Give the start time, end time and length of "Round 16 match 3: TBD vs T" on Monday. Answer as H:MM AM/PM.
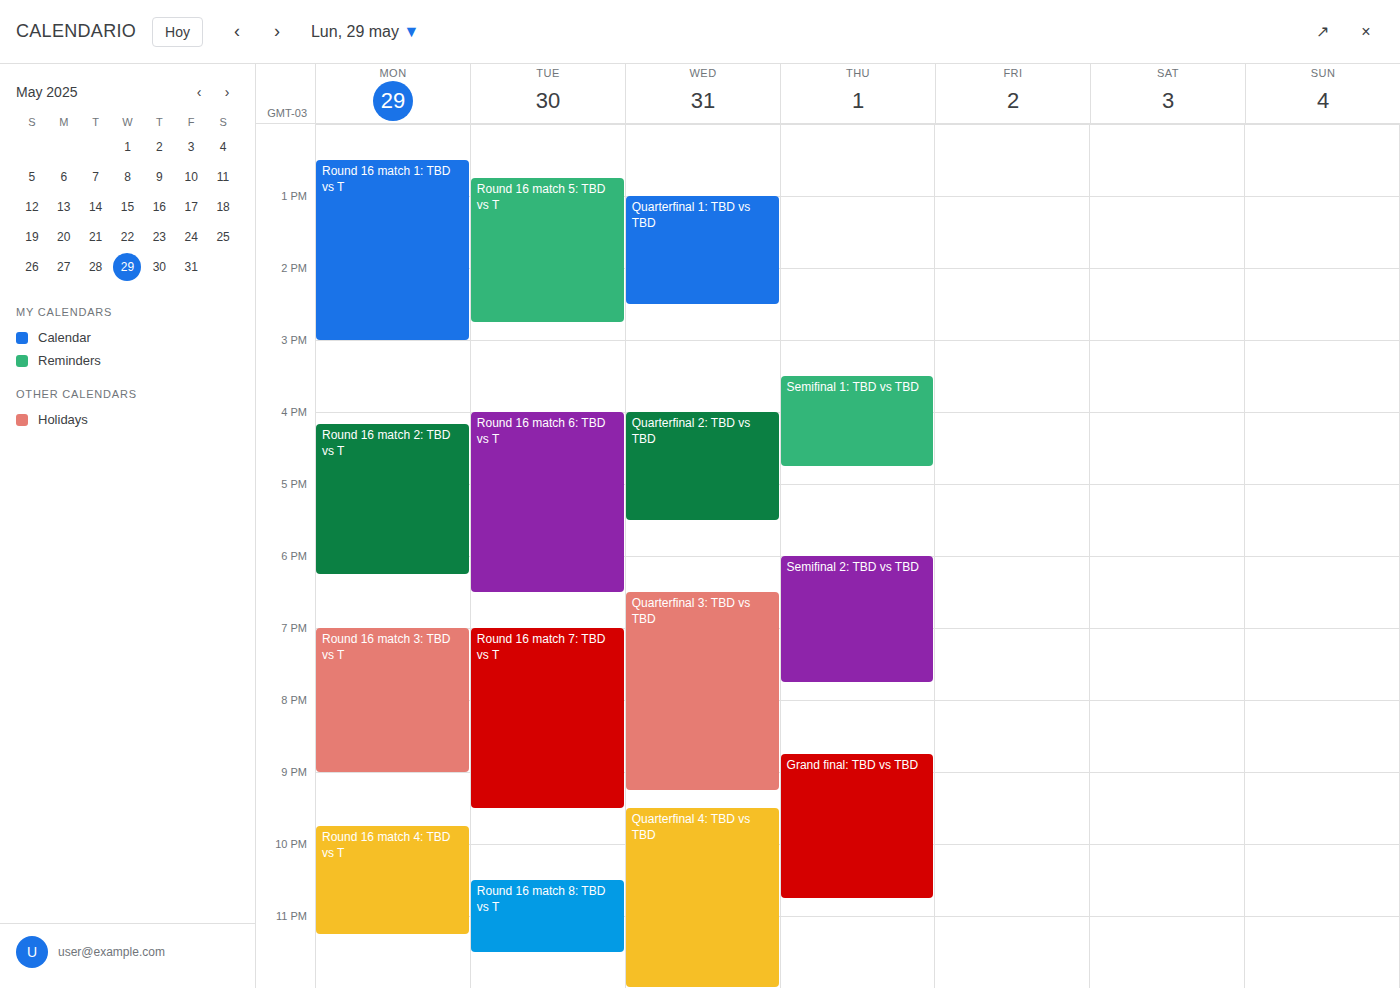
7:00 PM to 9:00 PM, 2 hours